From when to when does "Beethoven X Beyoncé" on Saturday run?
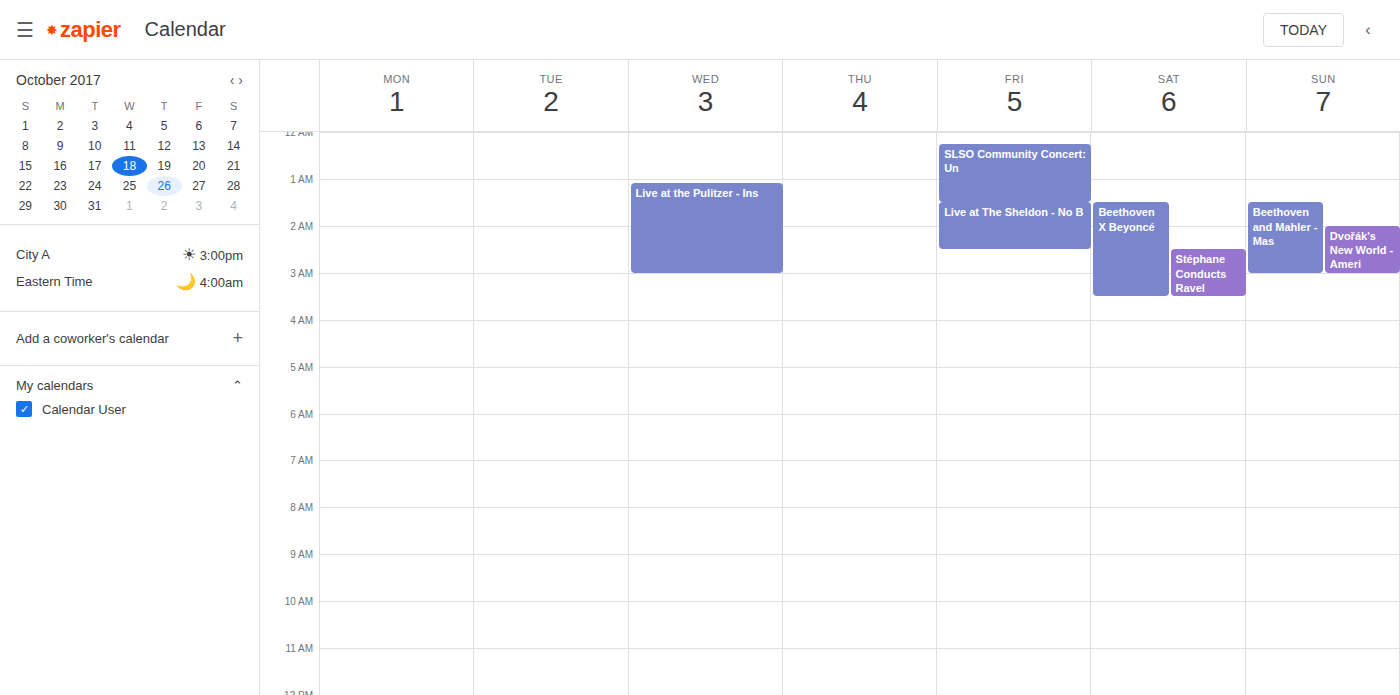
1:30 AM to 3:30 AM